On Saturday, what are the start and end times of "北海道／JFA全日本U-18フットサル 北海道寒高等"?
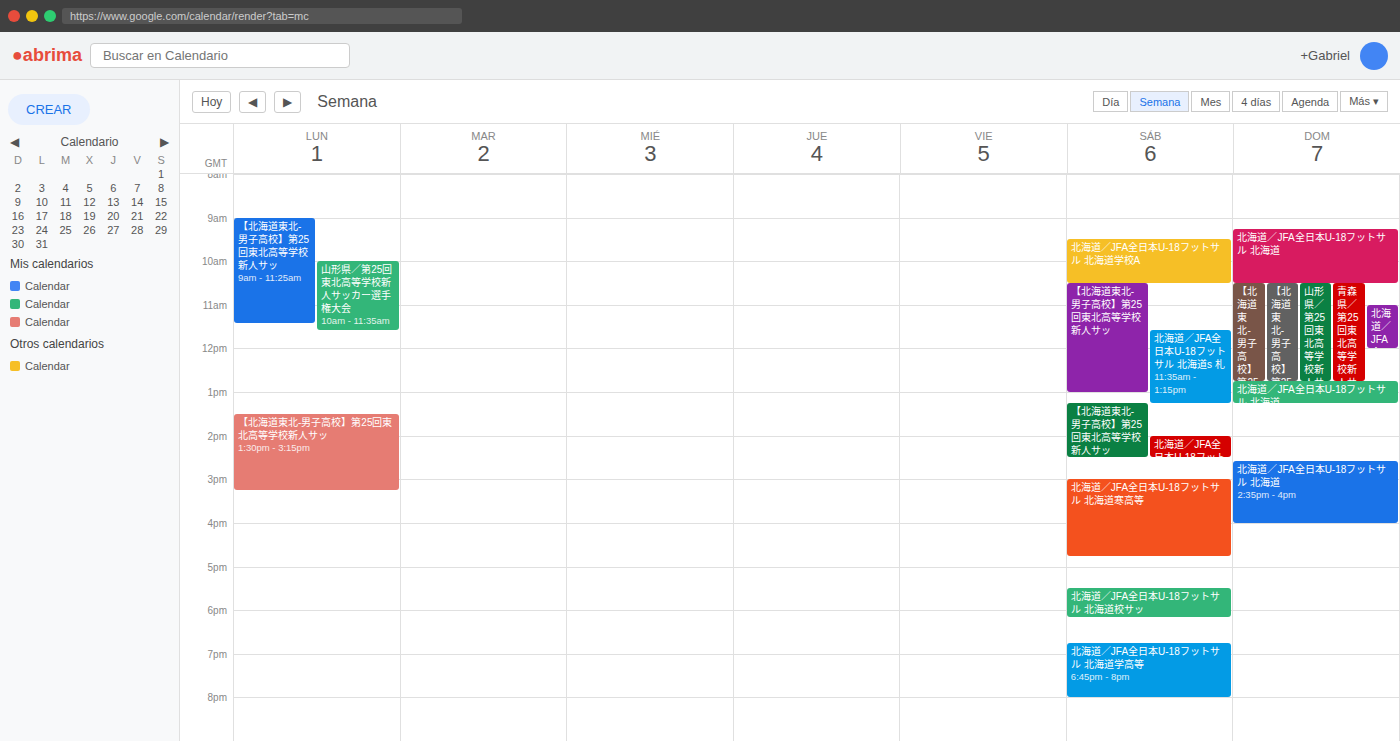
3:00 PM to 4:45 PM